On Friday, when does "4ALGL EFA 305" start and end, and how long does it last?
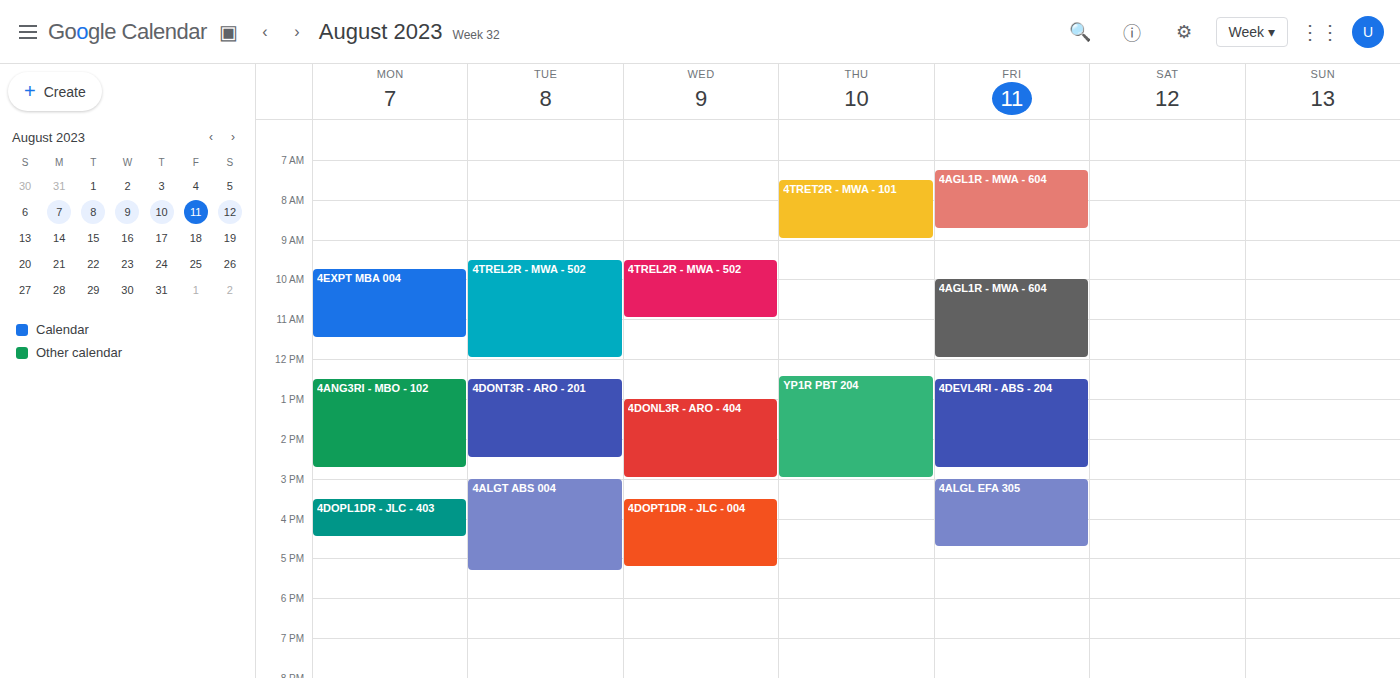
3:00 PM to 4:45 PM, 1 hour 45 minutes